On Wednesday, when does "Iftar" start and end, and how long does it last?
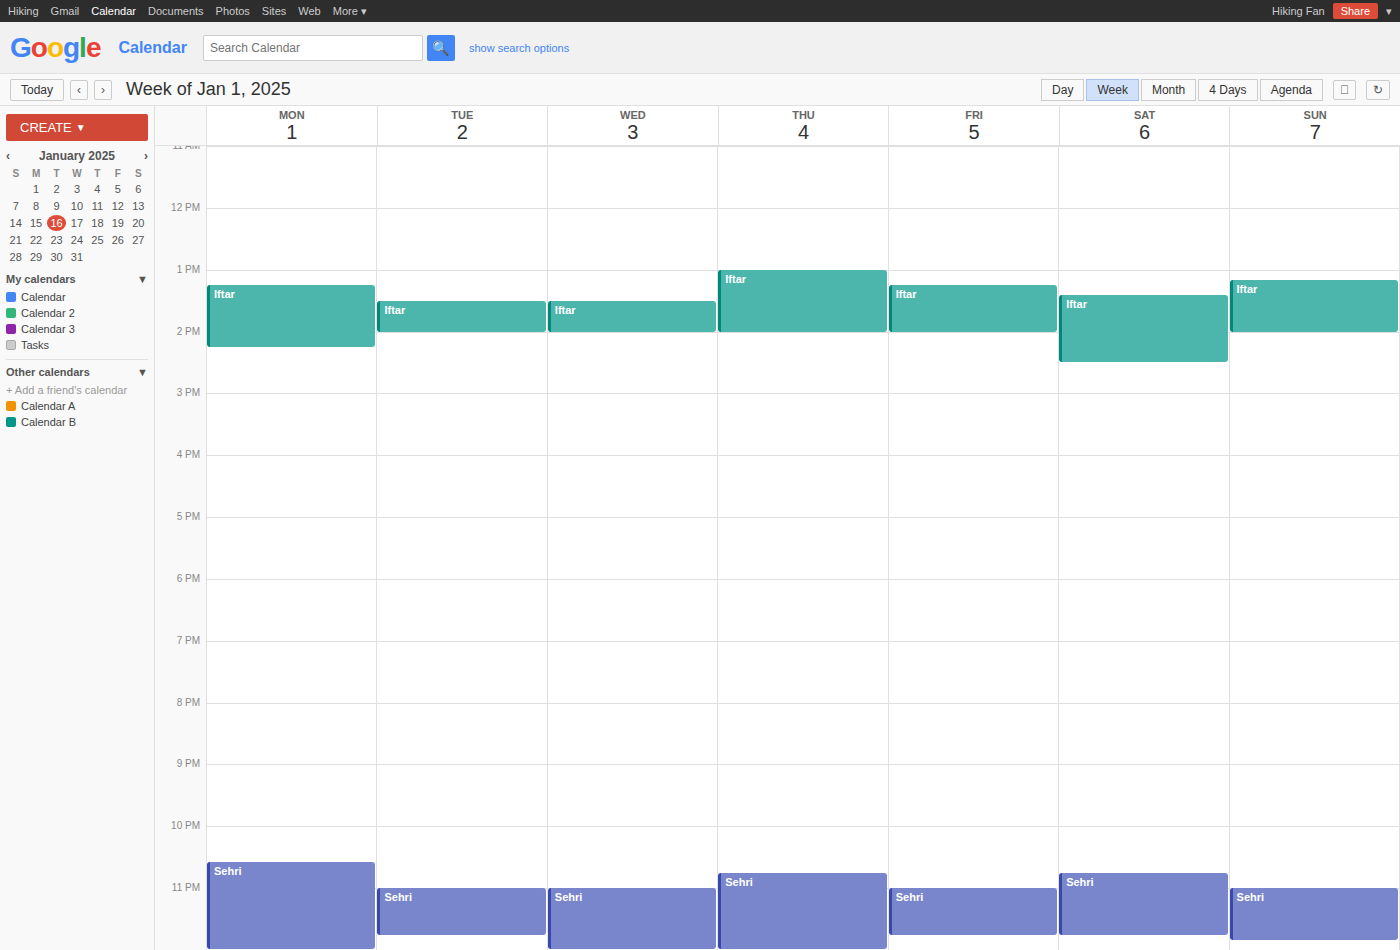
1:30 PM to 2:00 PM, 30 minutes